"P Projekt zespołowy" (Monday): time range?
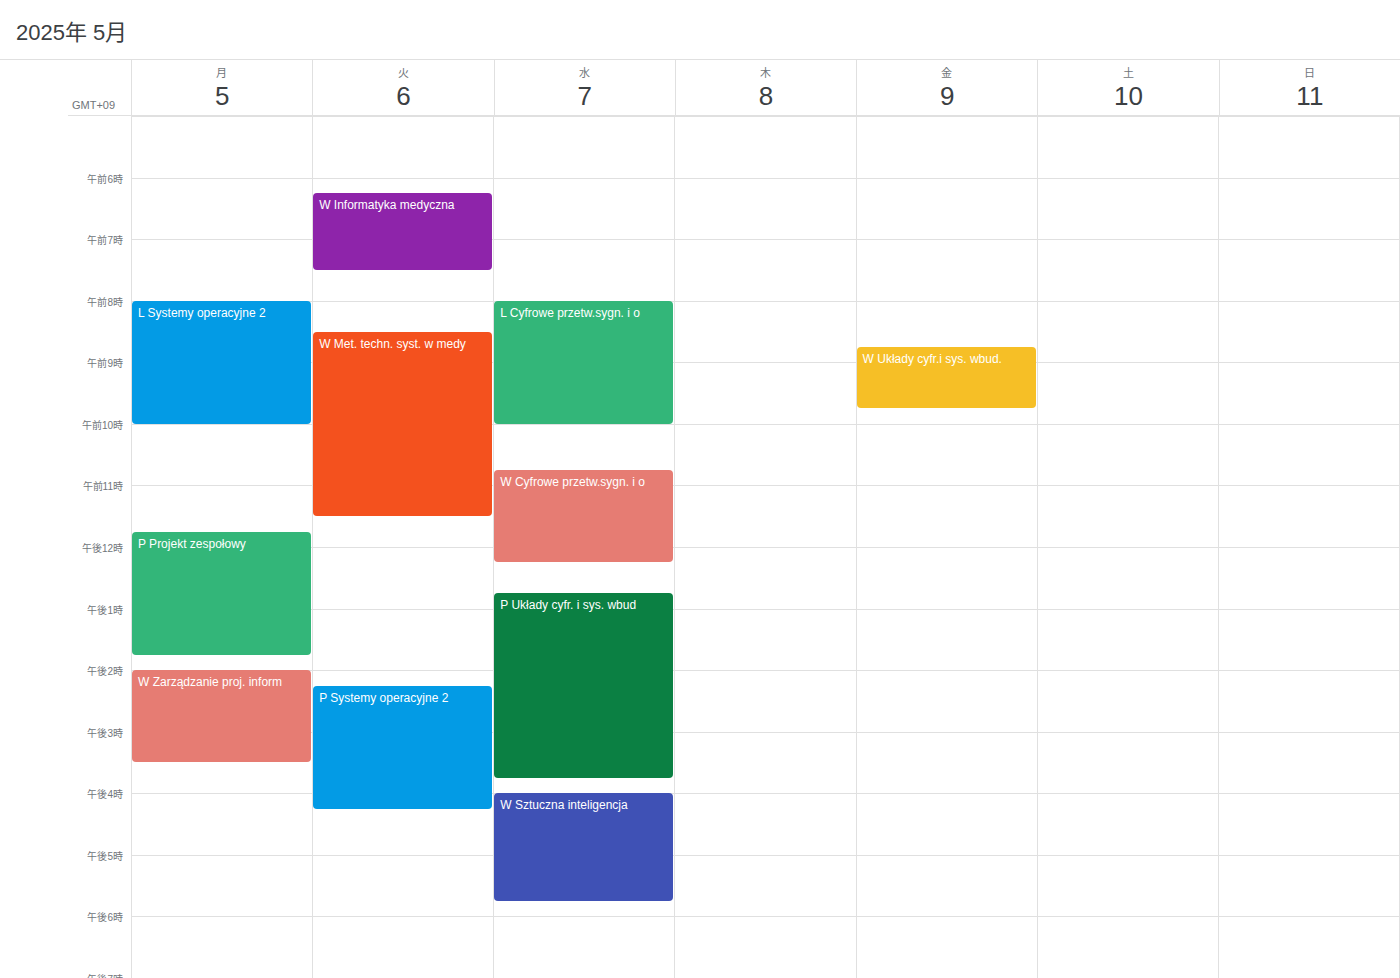
11:45 to 13:45